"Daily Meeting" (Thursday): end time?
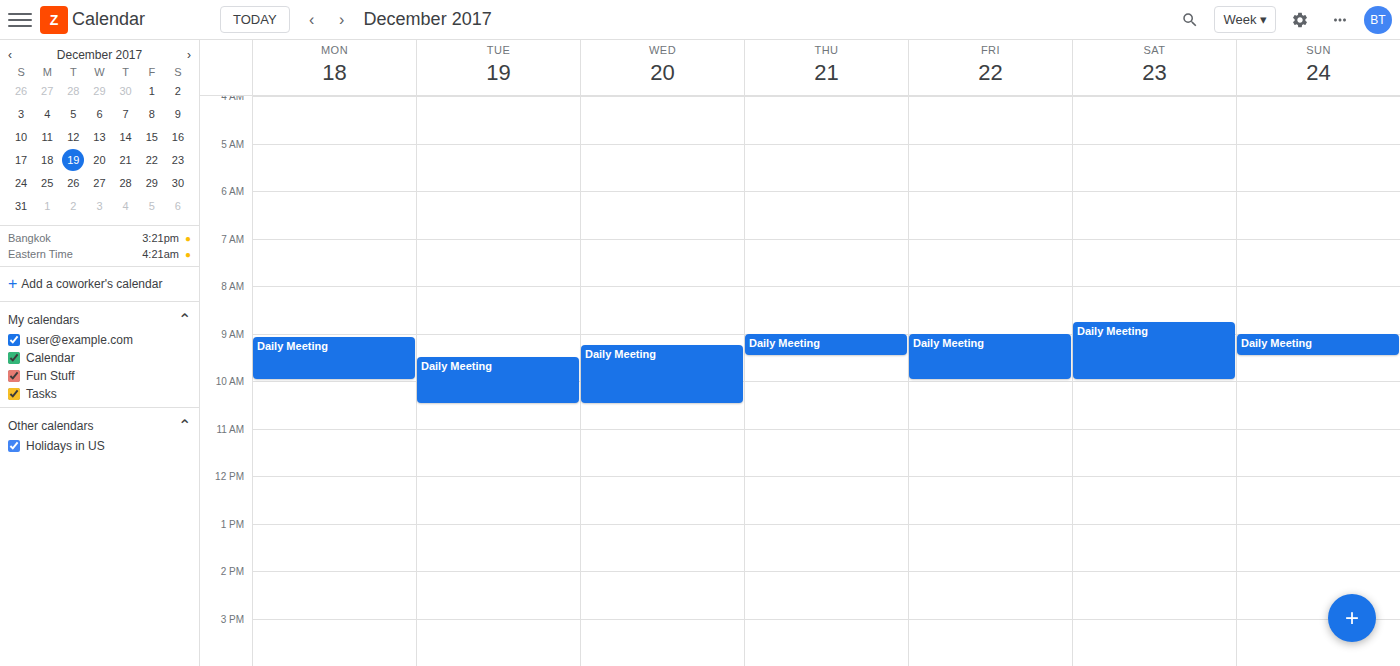
09:30